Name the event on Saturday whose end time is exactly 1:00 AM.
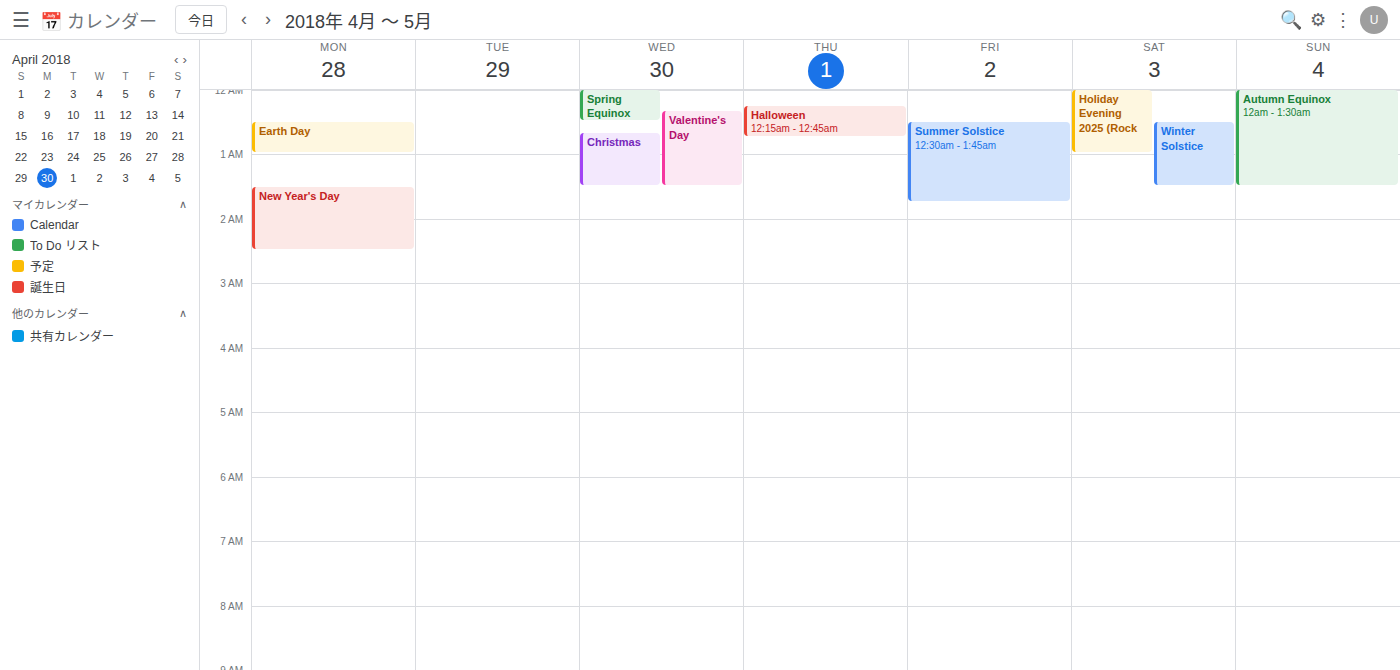
"Holiday Evening 2025 (Rock"